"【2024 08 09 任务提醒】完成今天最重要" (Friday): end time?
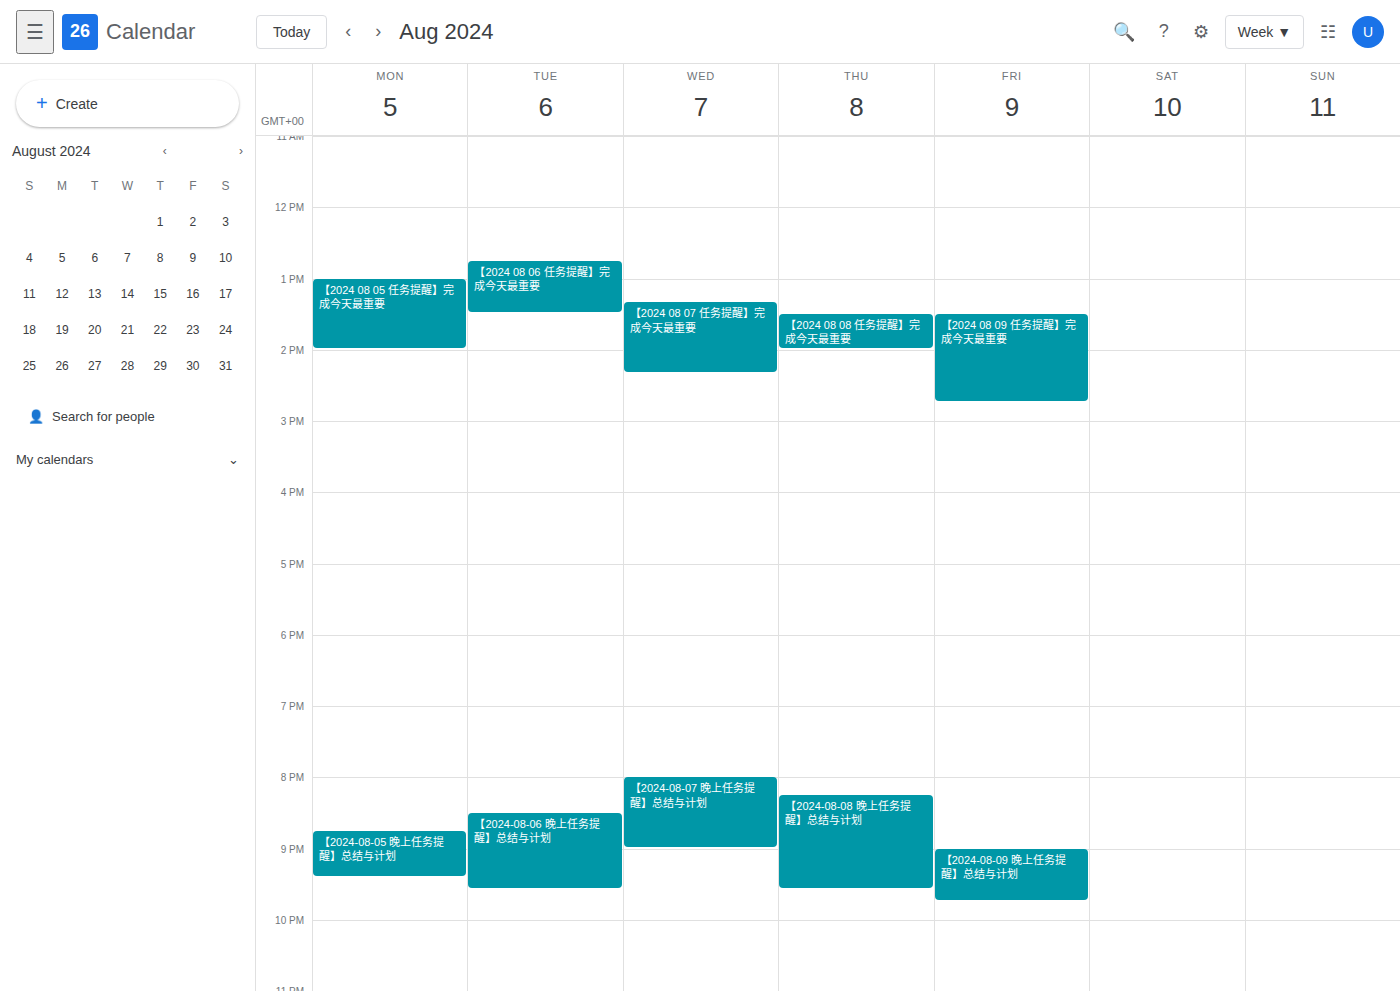
14:45